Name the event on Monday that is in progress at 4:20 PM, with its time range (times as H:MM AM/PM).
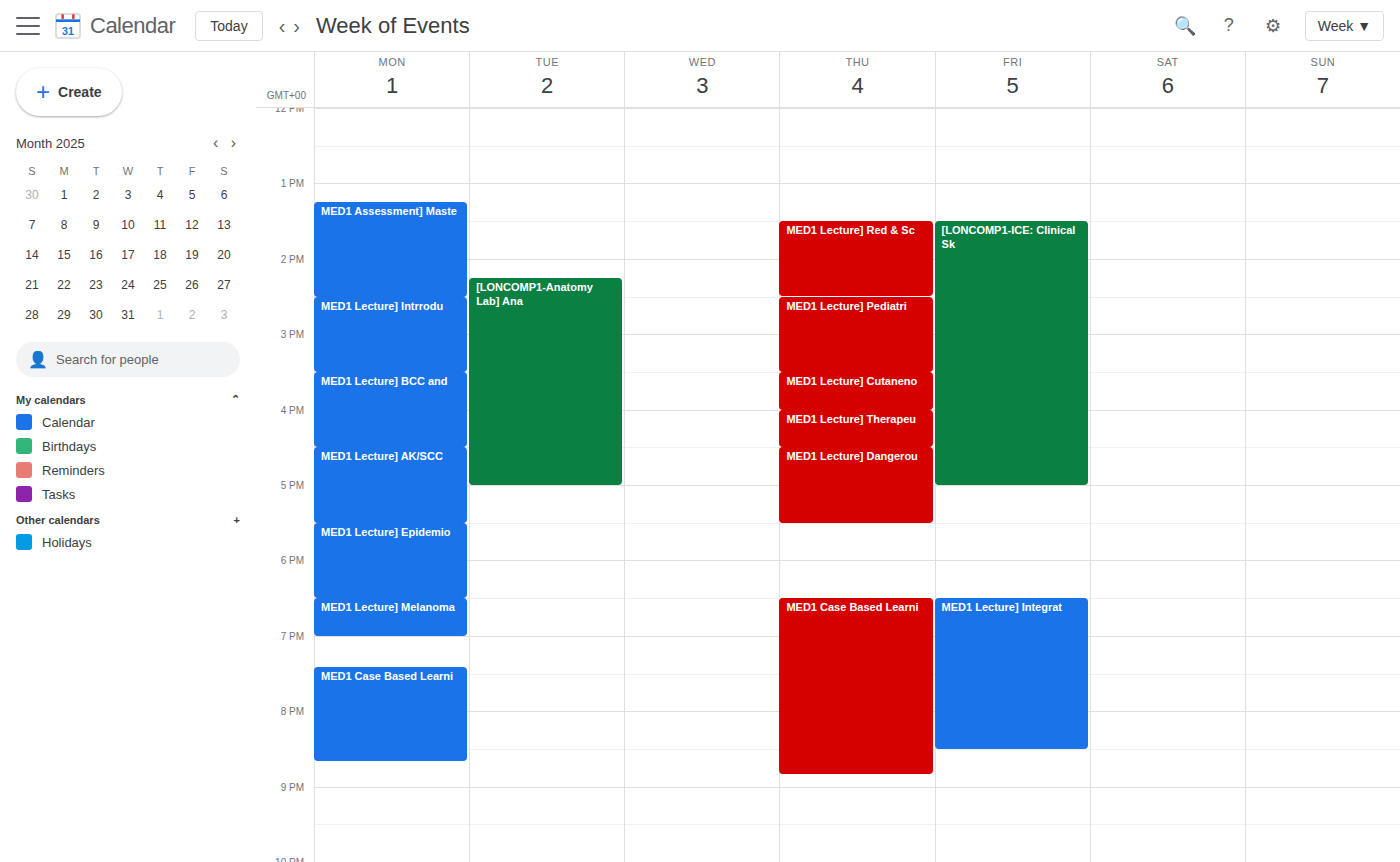
"MED1 Lecture] BCC and", 3:30 PM to 4:30 PM